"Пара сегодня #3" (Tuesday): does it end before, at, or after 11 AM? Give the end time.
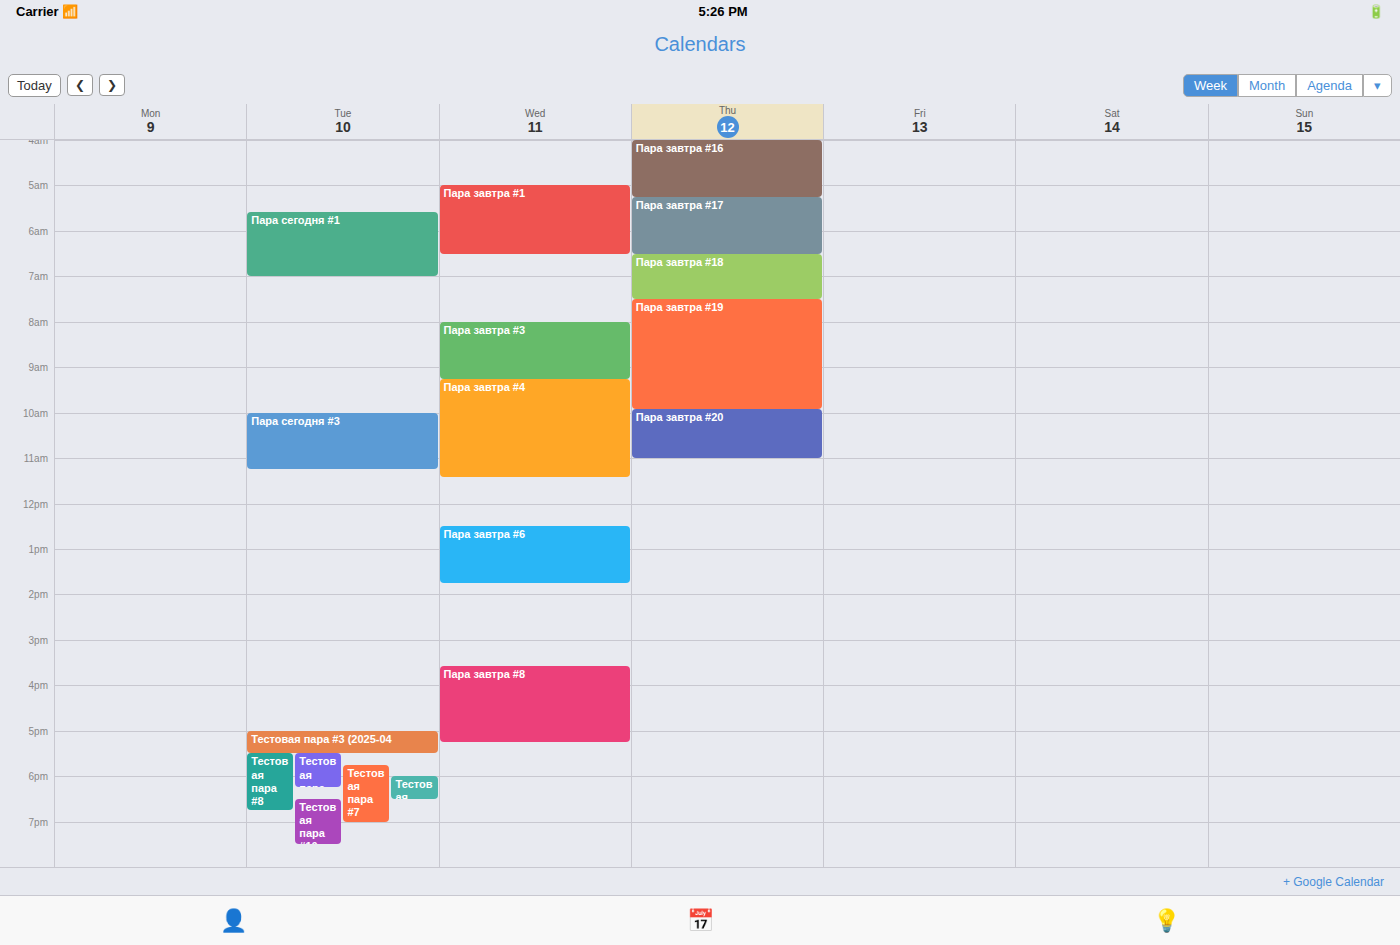
11:15 AM -- after 11 AM, 15 minutes below the 11 AM line.